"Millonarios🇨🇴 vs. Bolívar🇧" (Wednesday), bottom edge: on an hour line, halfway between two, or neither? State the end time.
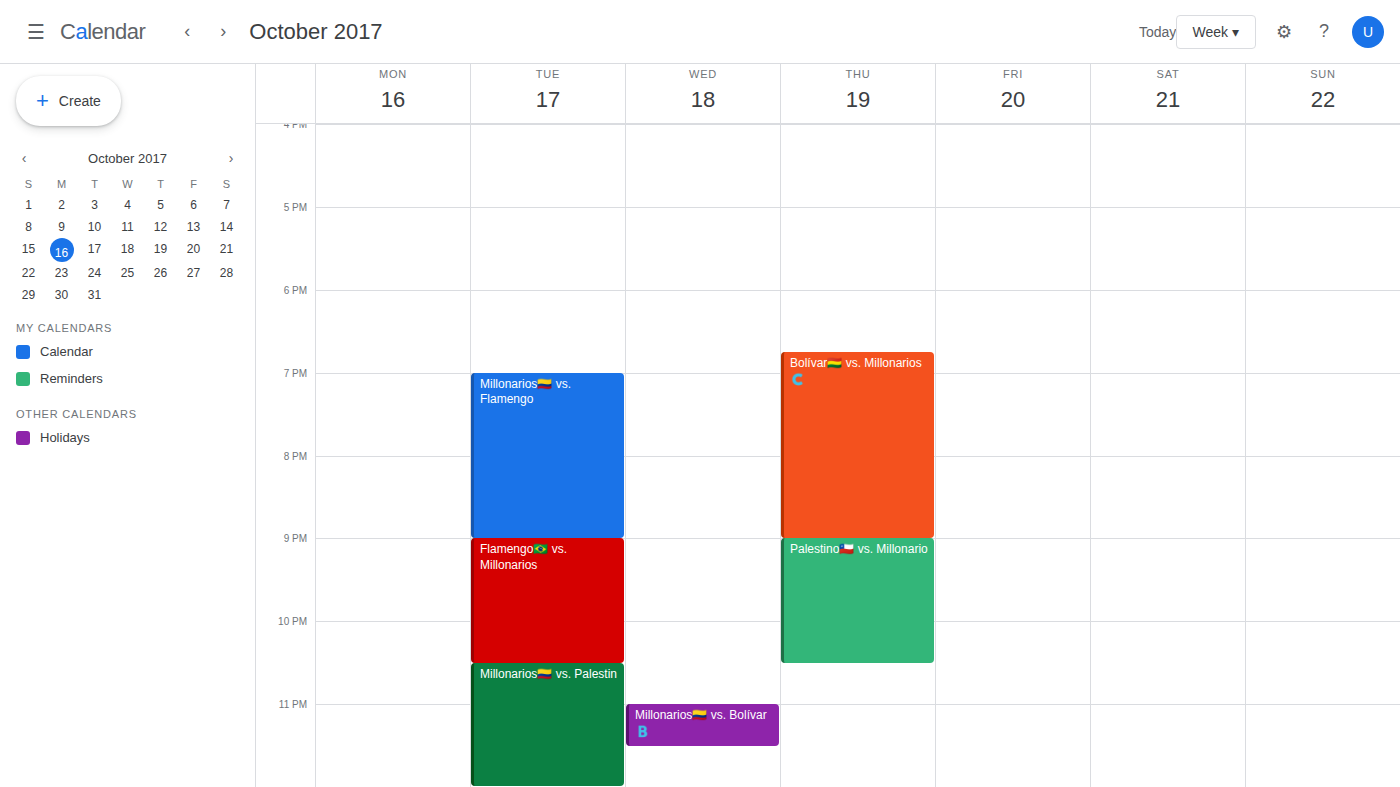
11:30 PM -- halfway between the 11 PM and 12 AM lines.